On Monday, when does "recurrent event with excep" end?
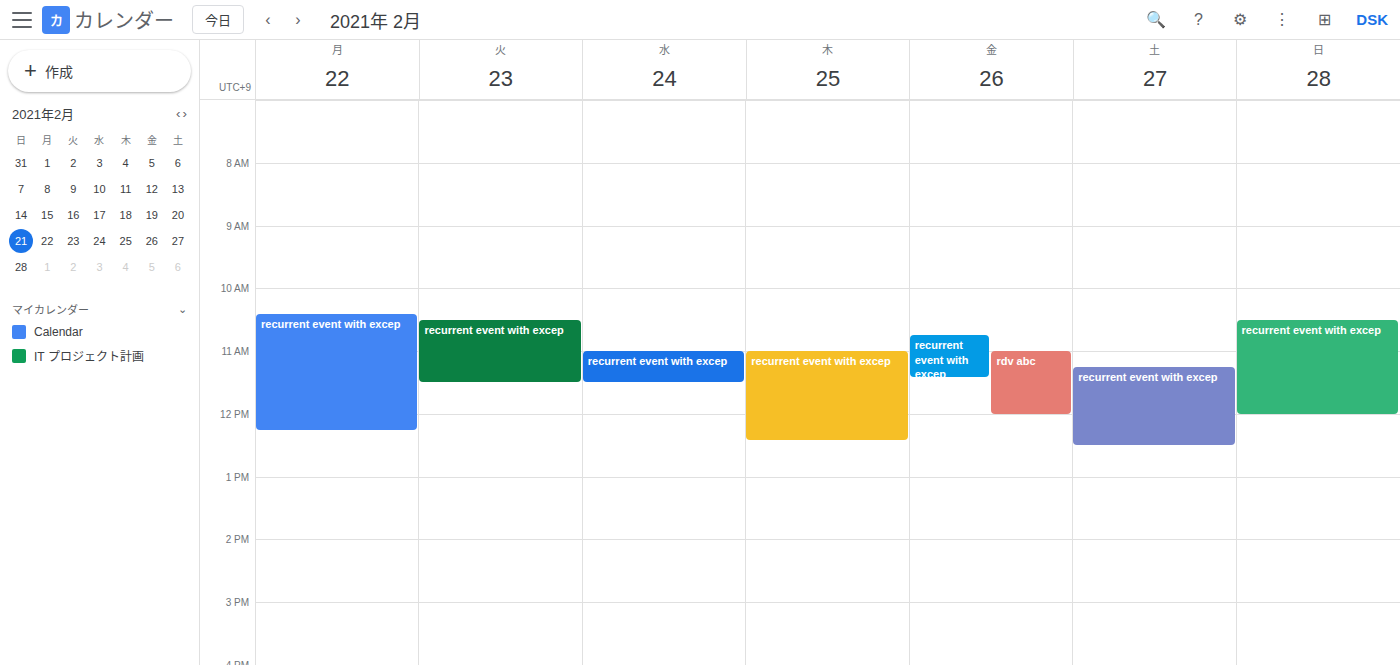
12:15 PM